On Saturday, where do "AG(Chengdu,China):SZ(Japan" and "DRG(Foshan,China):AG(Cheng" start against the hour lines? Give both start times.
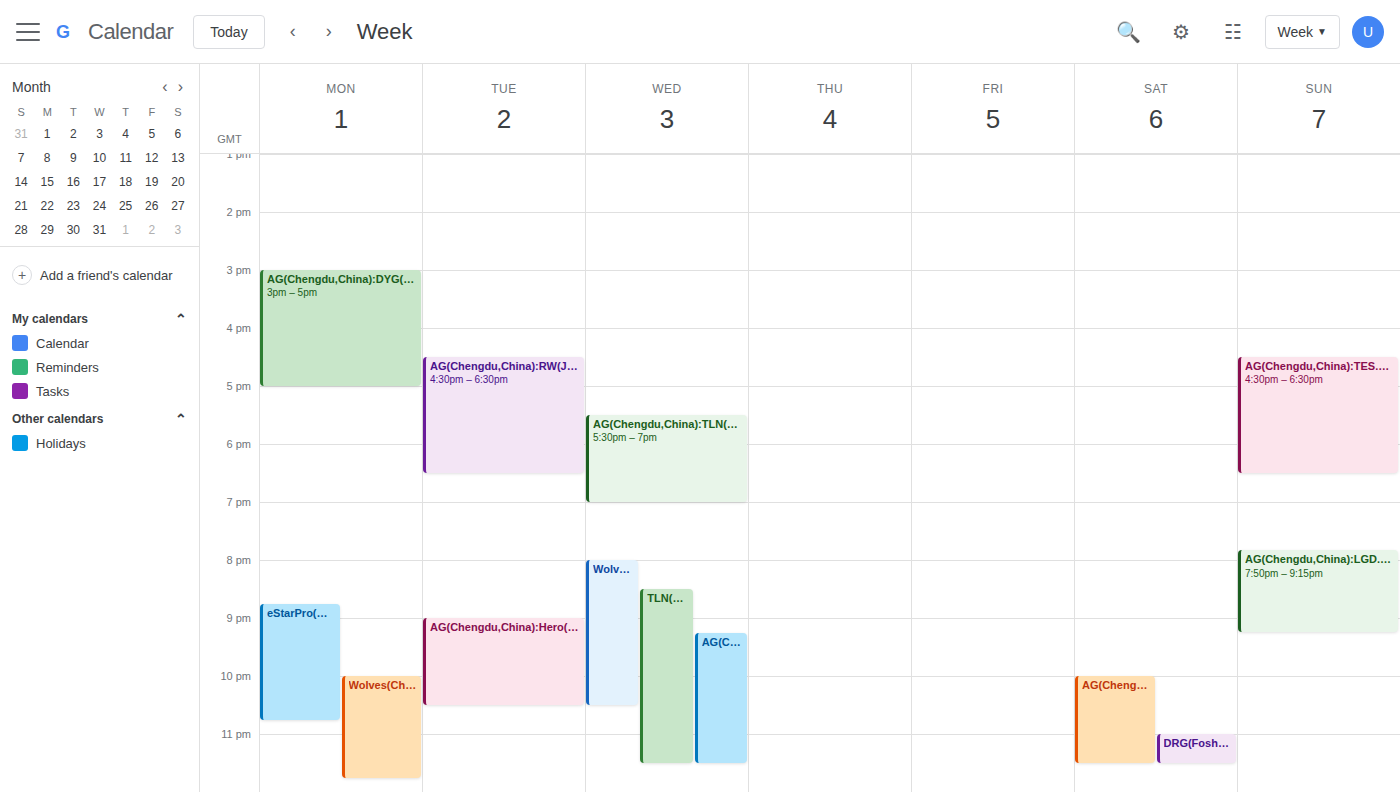
"AG(Chengdu,China):SZ(Japan": 10:00 PM, exactly on the 10 PM line. "DRG(Foshan,China):AG(Cheng": 11:00 PM, exactly on the 11 PM line.